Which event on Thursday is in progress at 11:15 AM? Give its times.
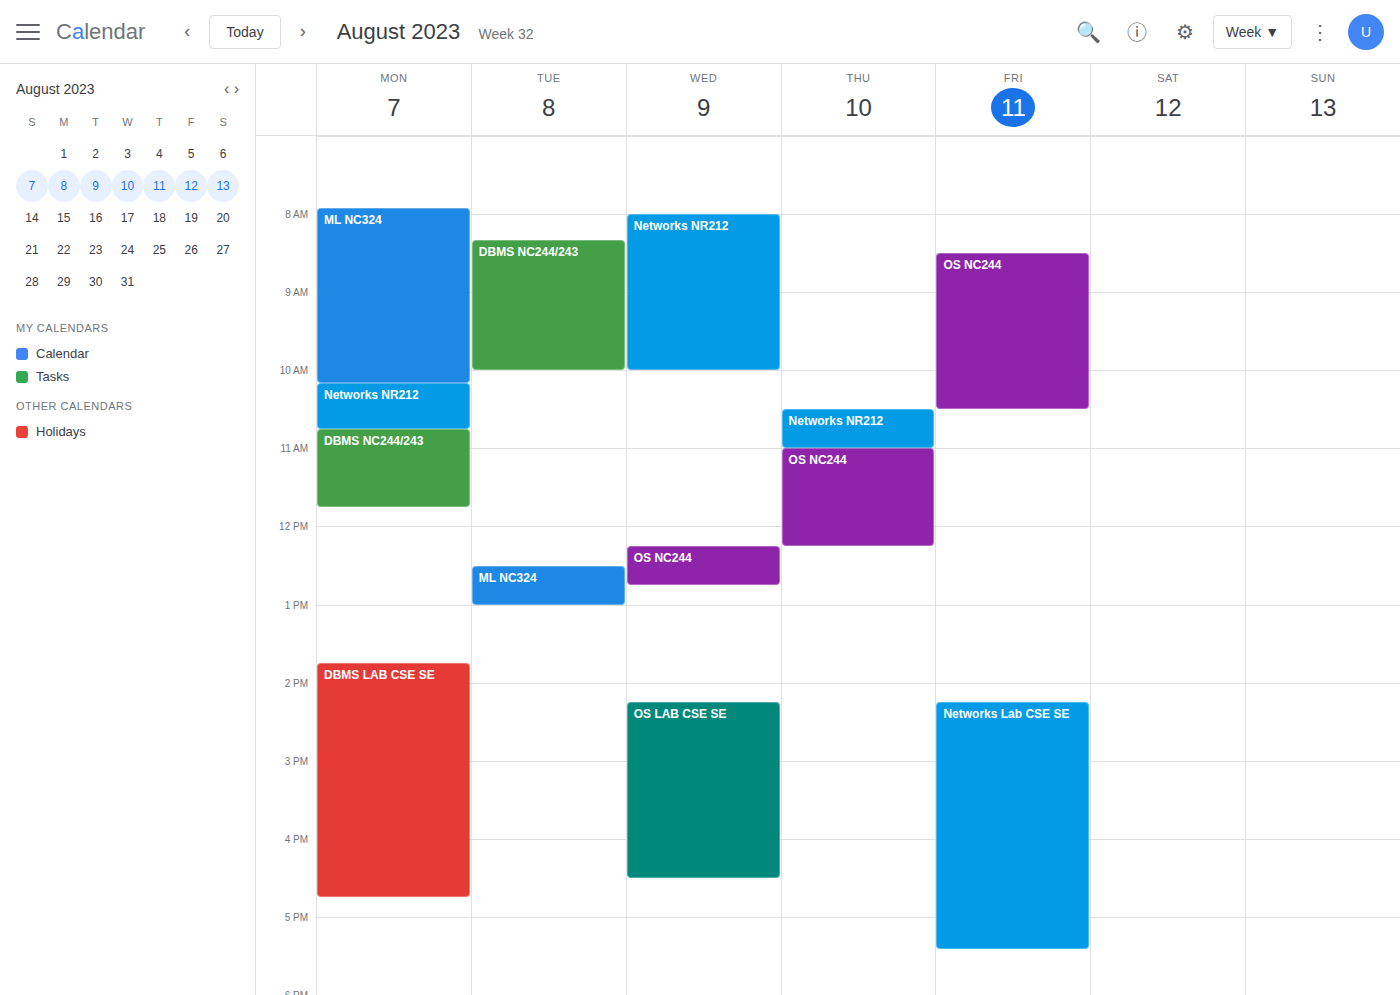
"OS NC244", 11:00 AM to 12:15 PM